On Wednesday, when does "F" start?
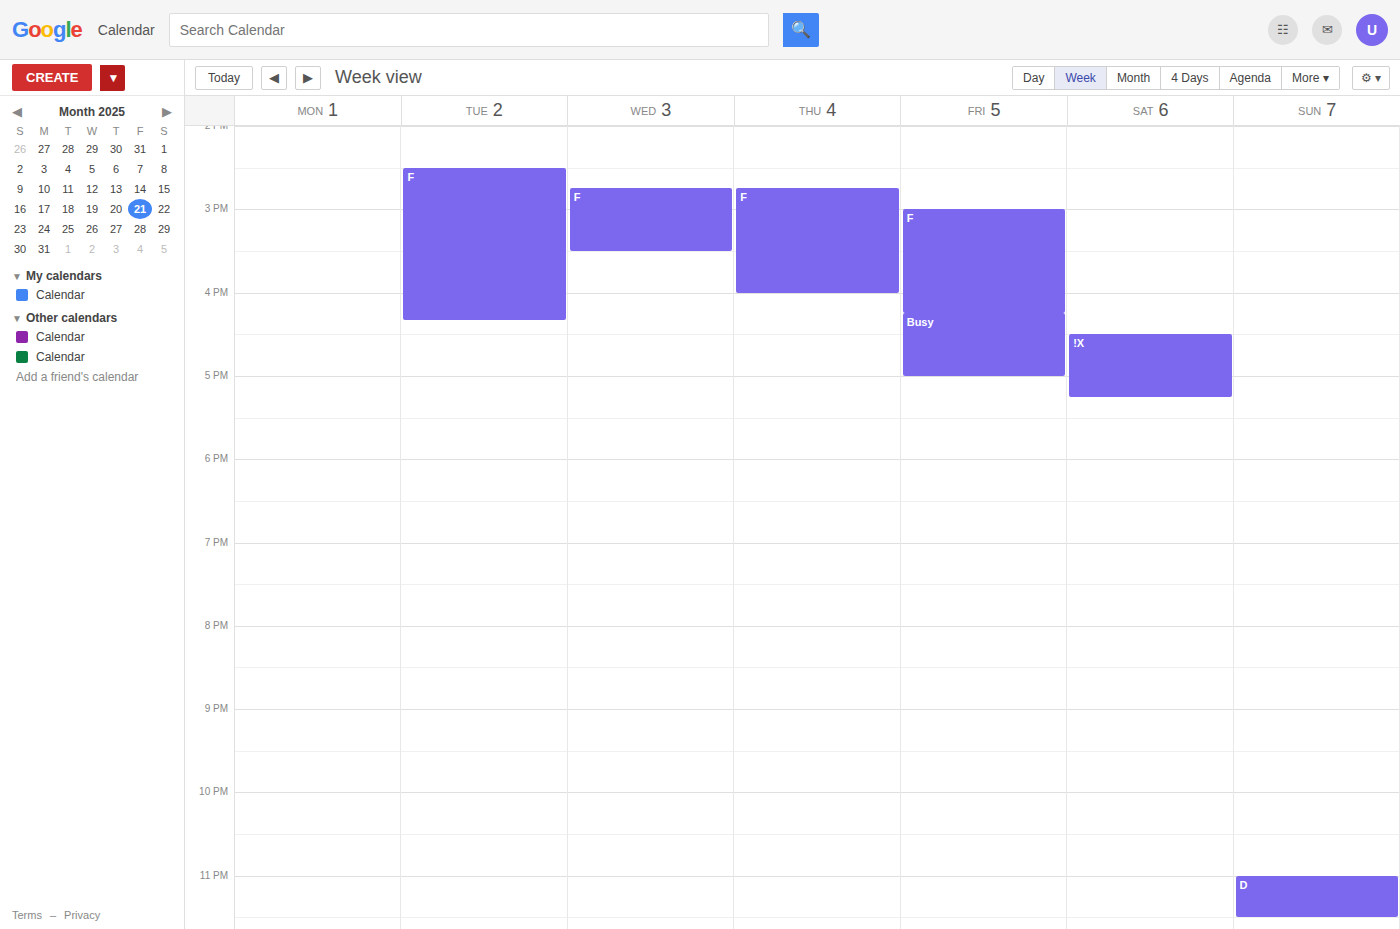
2:45 PM